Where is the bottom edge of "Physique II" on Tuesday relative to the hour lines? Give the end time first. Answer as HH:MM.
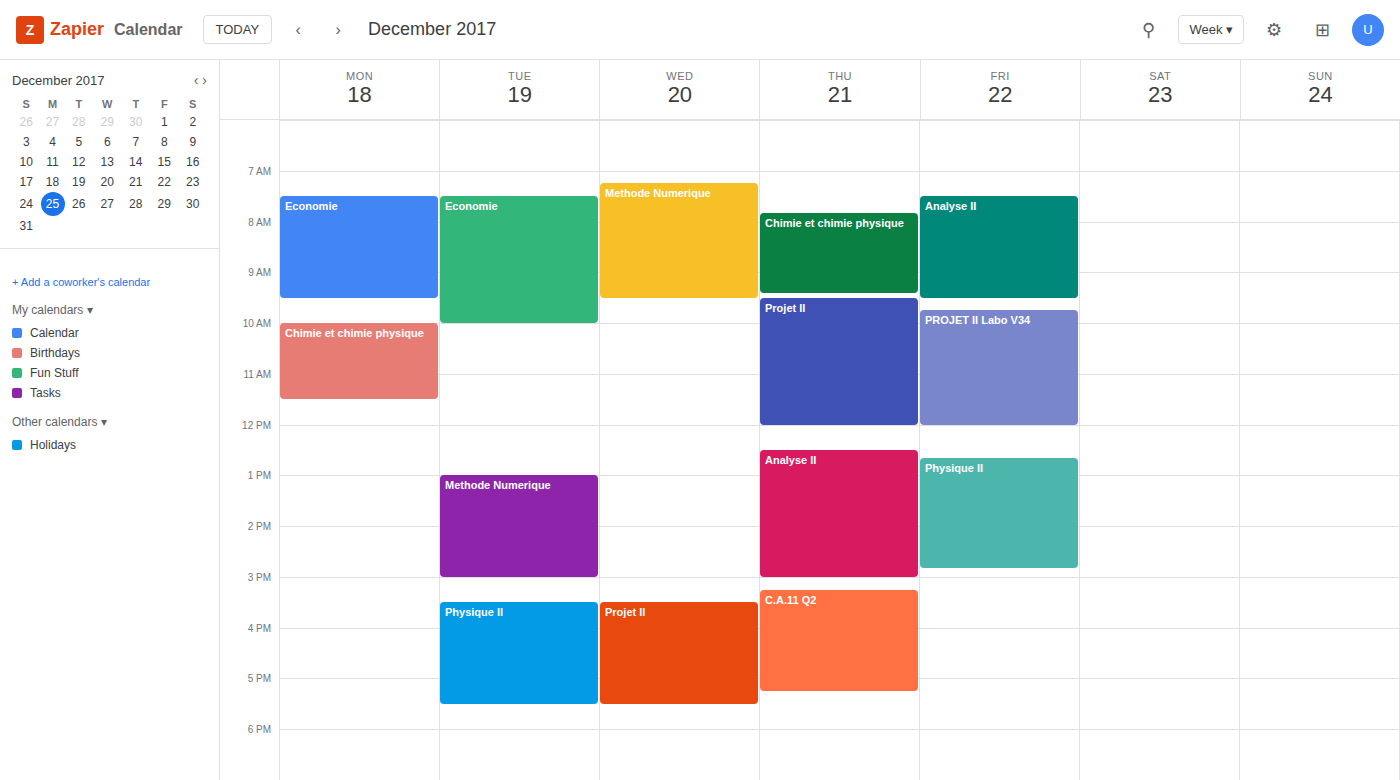
17:30 -- halfway between the 17:00 and 18:00 lines.